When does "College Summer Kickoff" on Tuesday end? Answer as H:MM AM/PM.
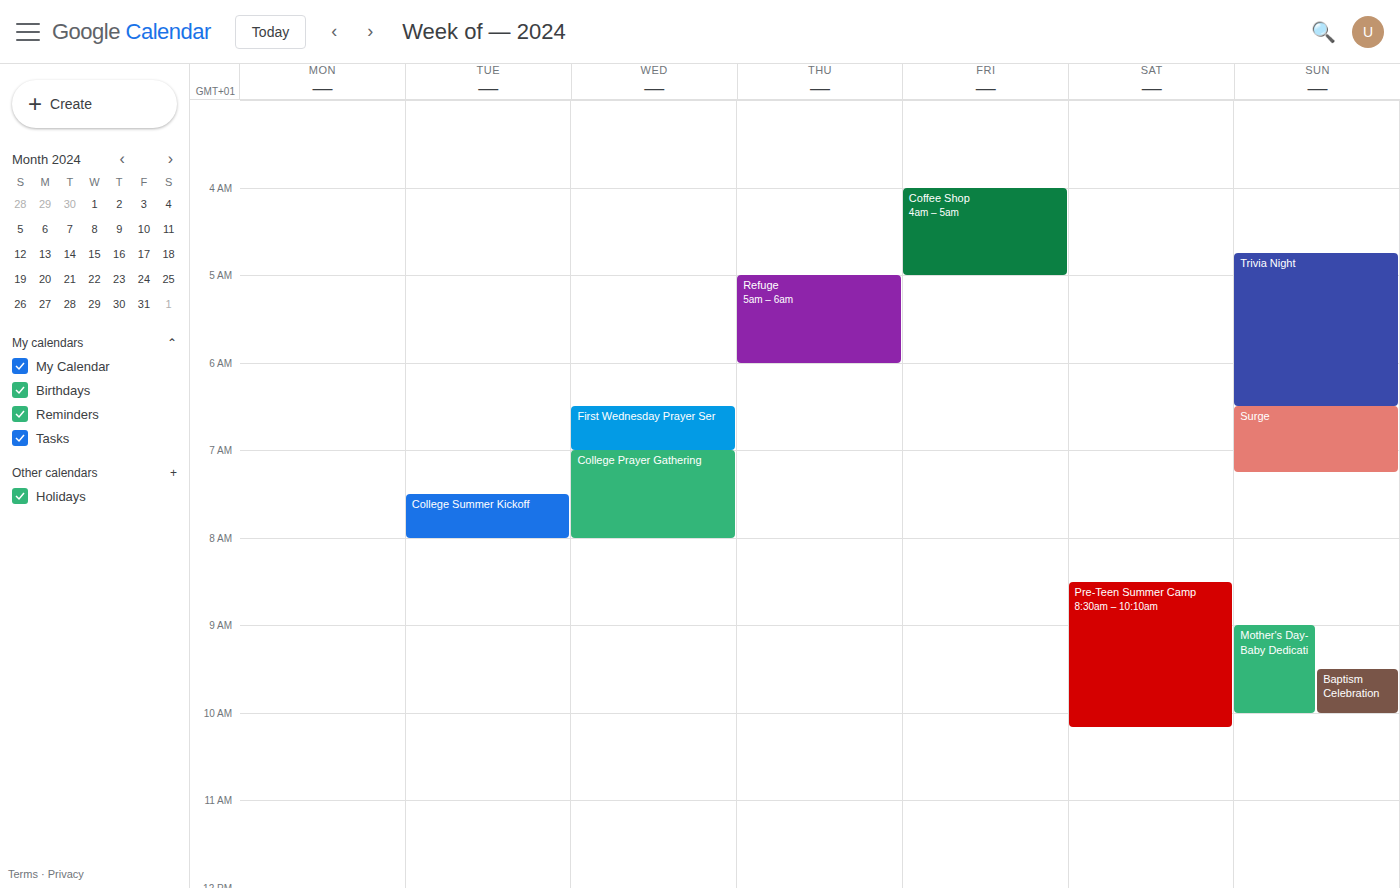
8:00 AM